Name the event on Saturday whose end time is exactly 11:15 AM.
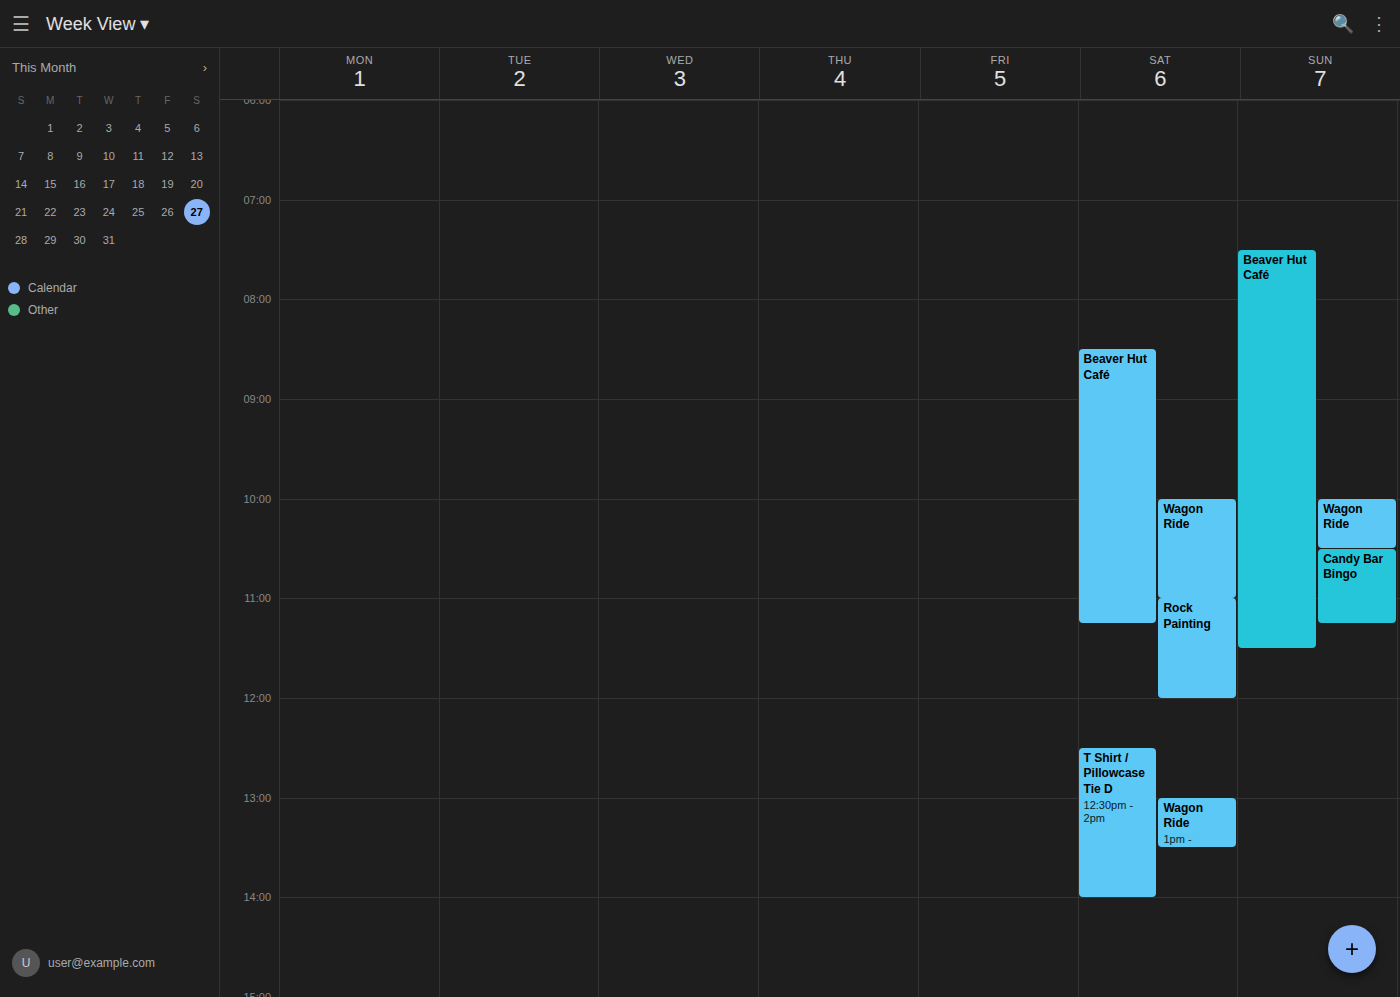
"Beaver Hut Café"